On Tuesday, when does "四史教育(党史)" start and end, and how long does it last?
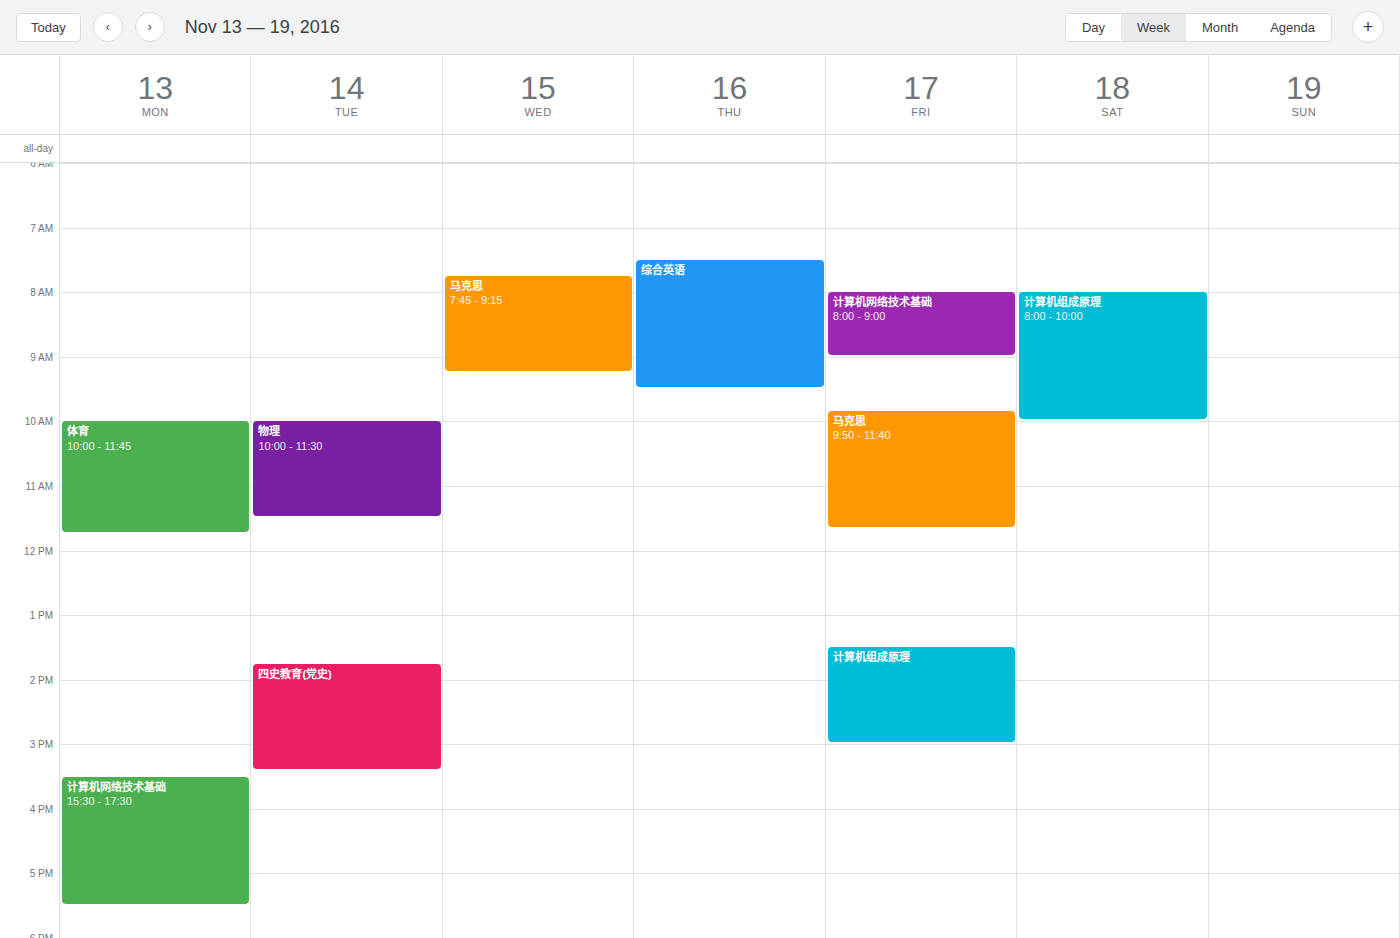
1:45 PM to 3:25 PM, 1 hour 40 minutes